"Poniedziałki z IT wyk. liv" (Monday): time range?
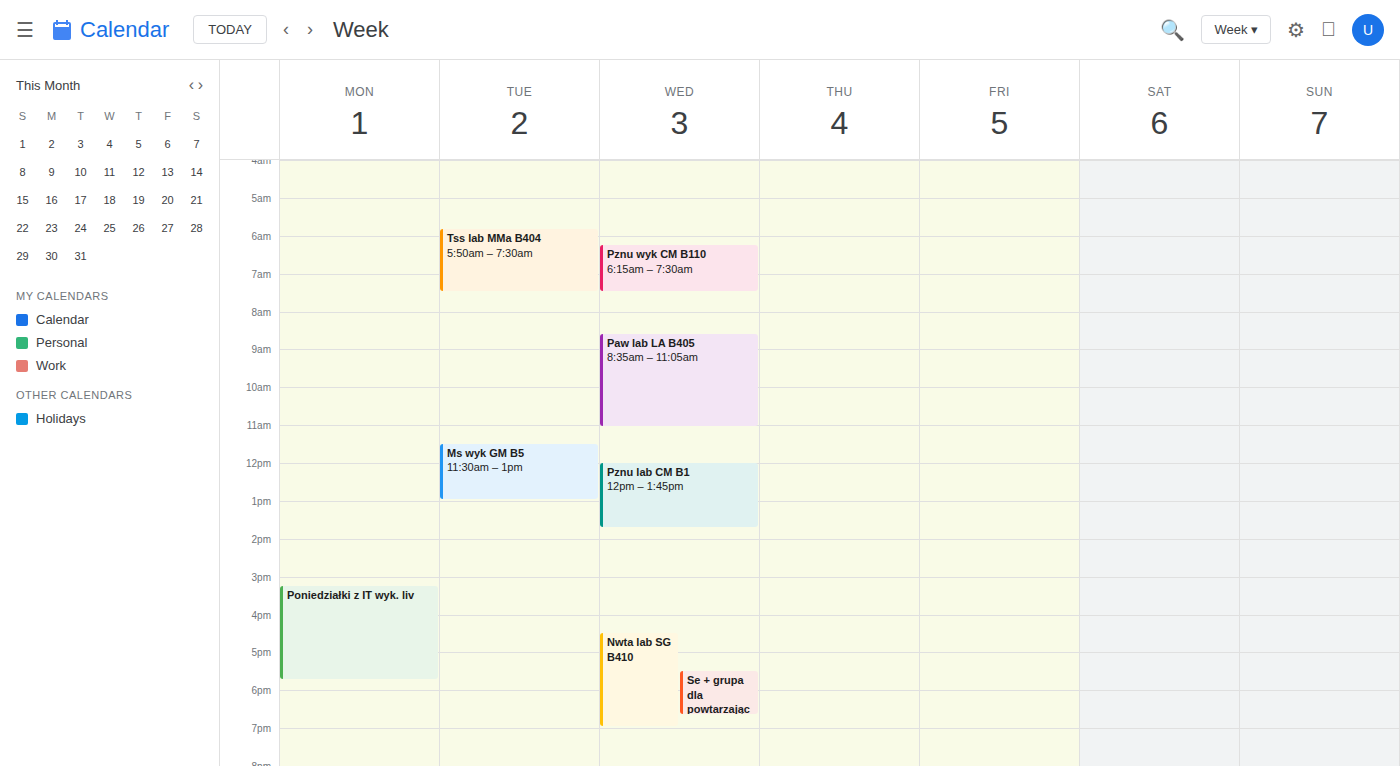
3:15 PM to 5:45 PM